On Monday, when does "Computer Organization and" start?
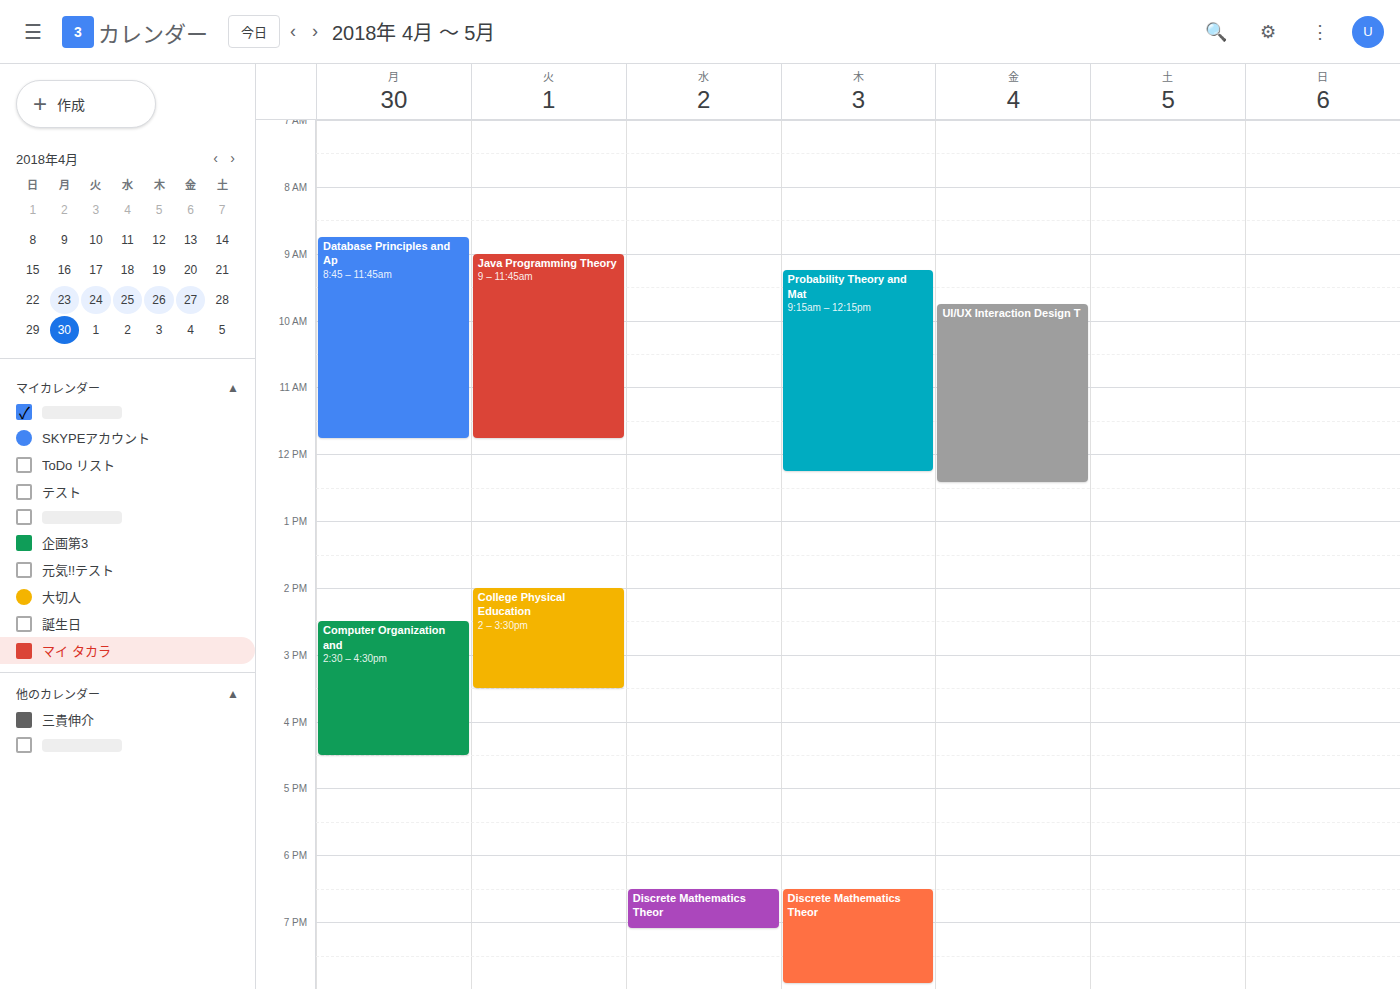
2:30 PM